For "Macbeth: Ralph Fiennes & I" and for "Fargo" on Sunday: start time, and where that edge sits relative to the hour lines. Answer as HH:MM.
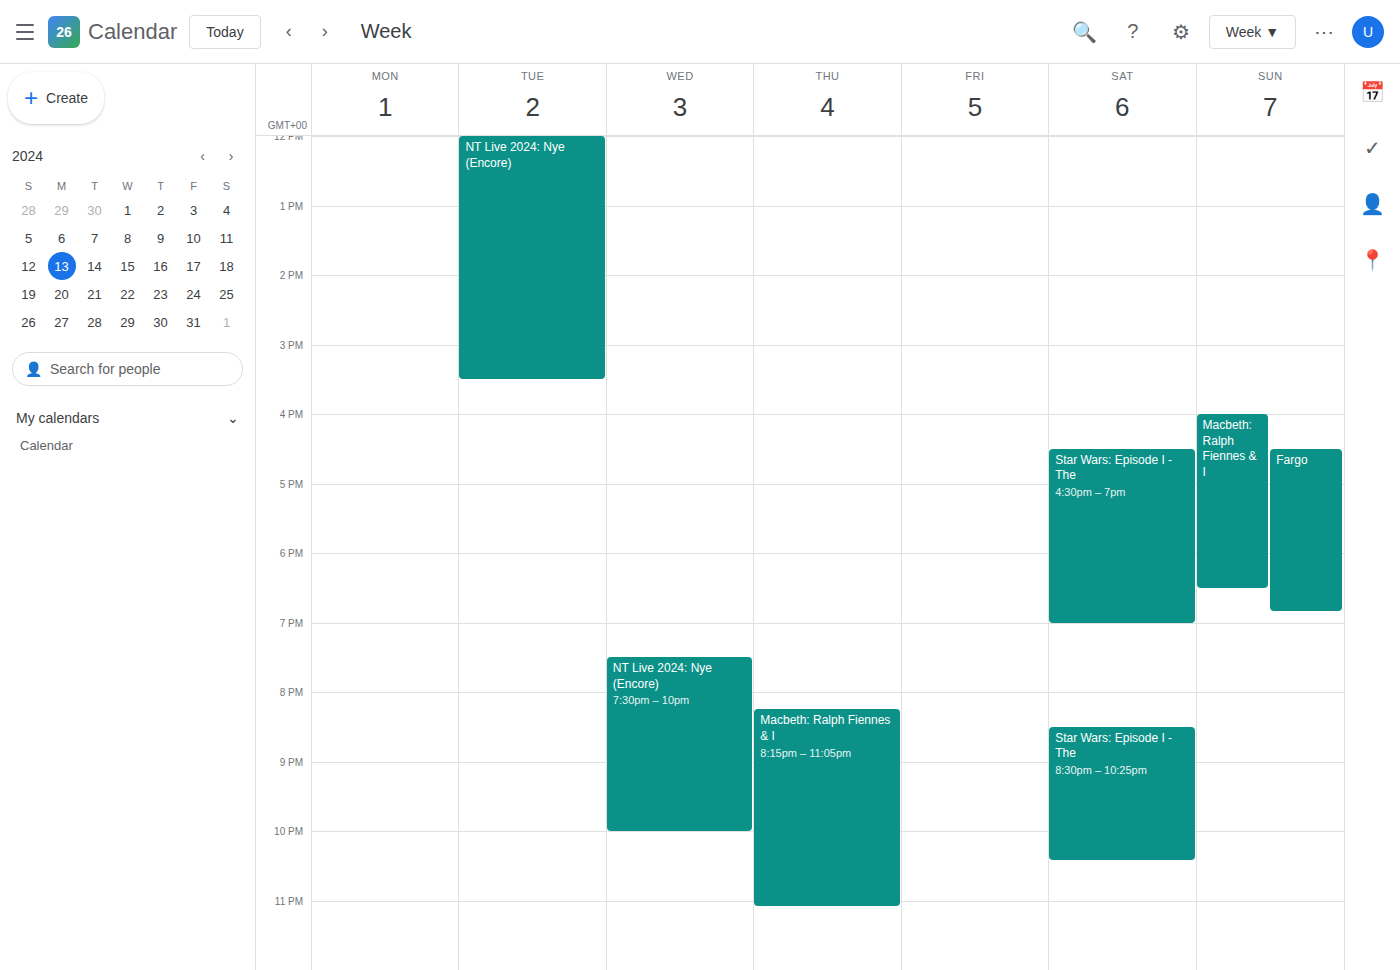
"Macbeth: Ralph Fiennes & I": 16:00, exactly on the 16:00 line. "Fargo": 16:30, halfway between the 16:00 and 17:00 lines.